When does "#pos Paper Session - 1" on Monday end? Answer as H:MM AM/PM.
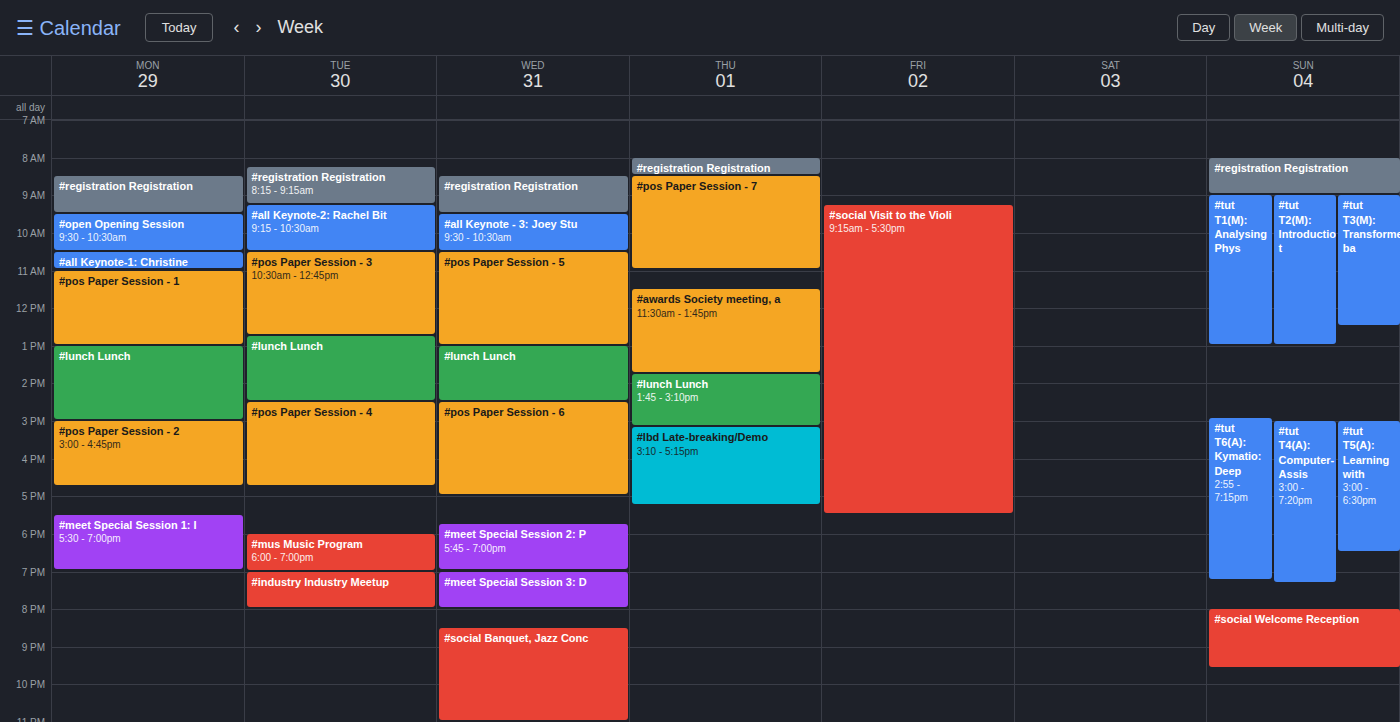
1:00 PM